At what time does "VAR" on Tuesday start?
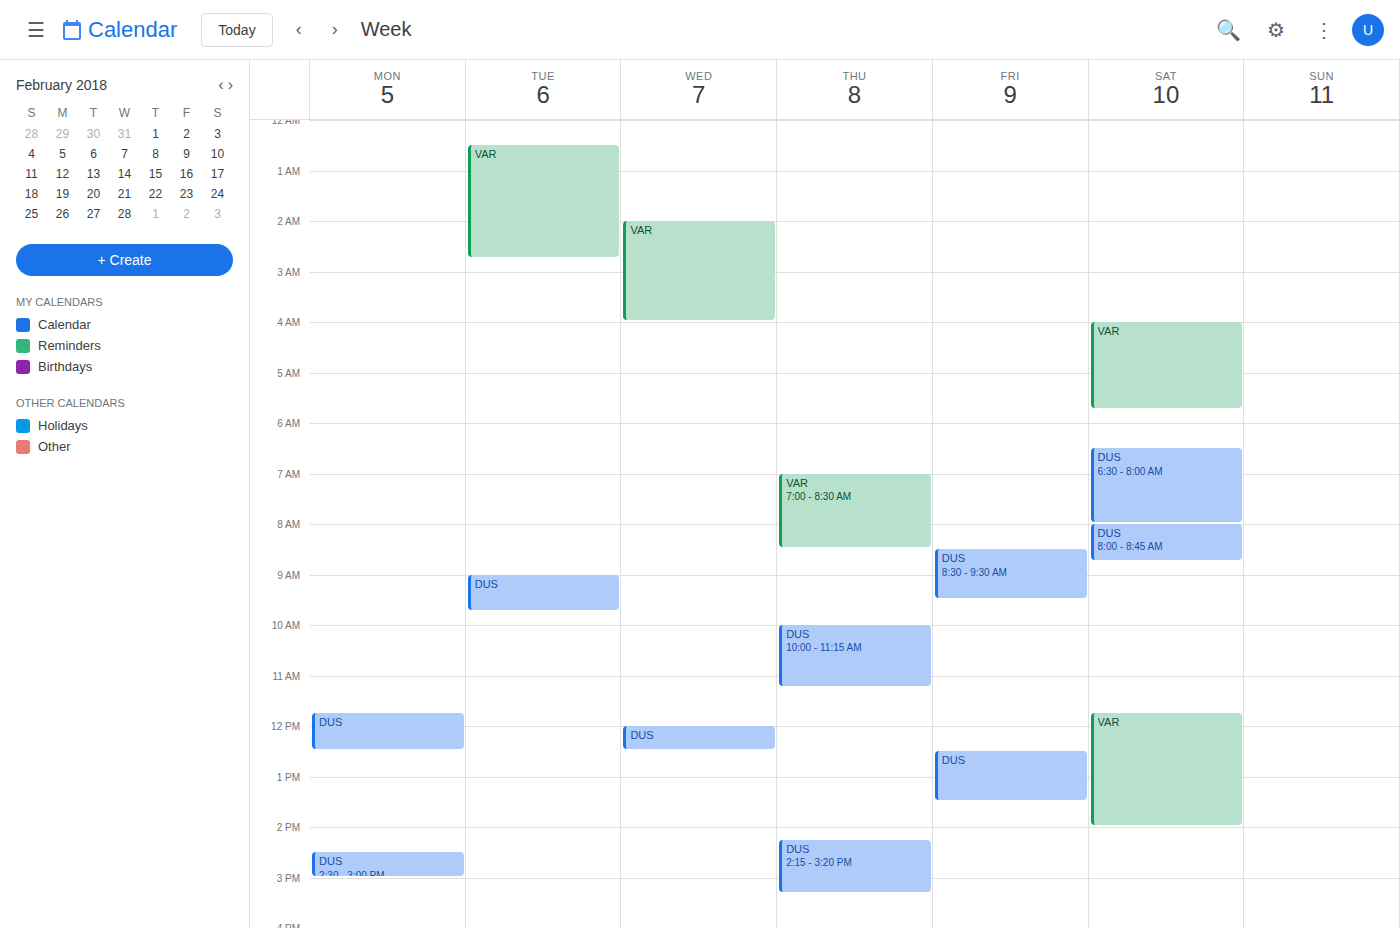
00:30